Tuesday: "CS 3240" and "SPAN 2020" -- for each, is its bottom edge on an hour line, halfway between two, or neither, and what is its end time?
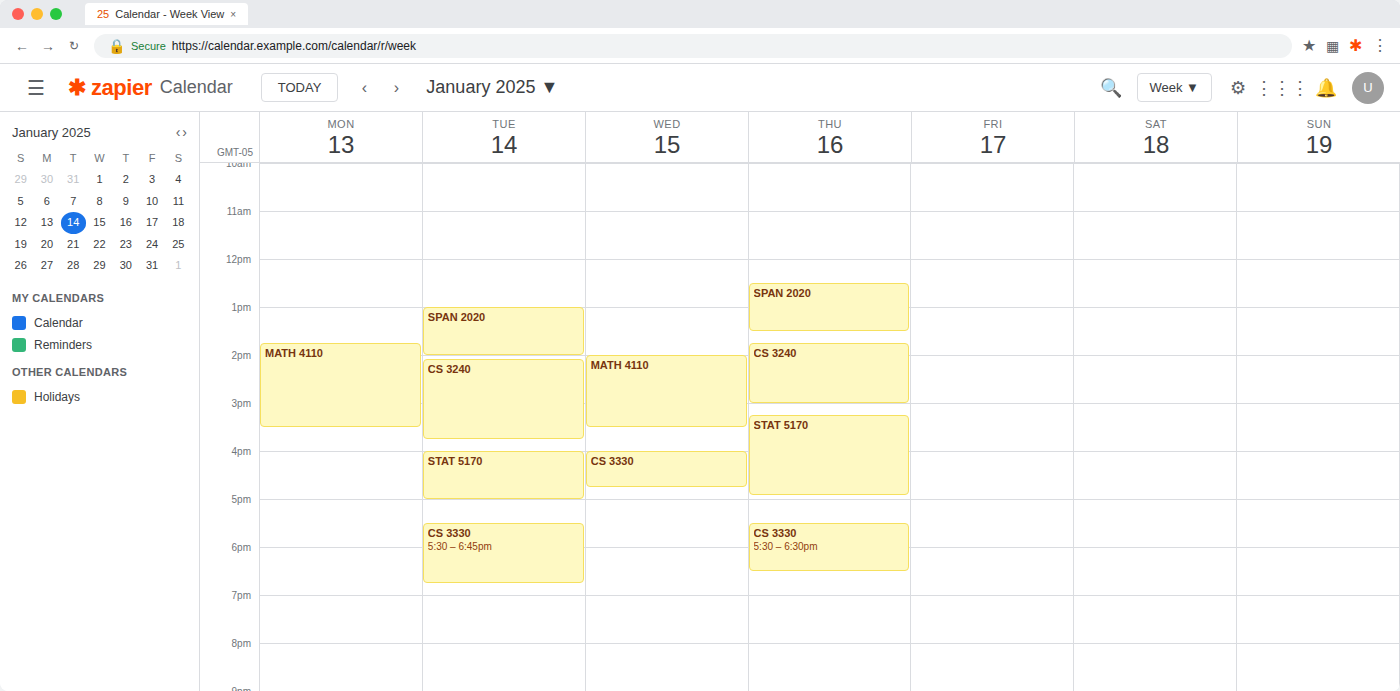
"CS 3240": 3:45 PM, neither: three quarters of the way from the 3 PM line to the 4 PM line. "SPAN 2020": 2:00 PM, exactly on the 2 PM line.